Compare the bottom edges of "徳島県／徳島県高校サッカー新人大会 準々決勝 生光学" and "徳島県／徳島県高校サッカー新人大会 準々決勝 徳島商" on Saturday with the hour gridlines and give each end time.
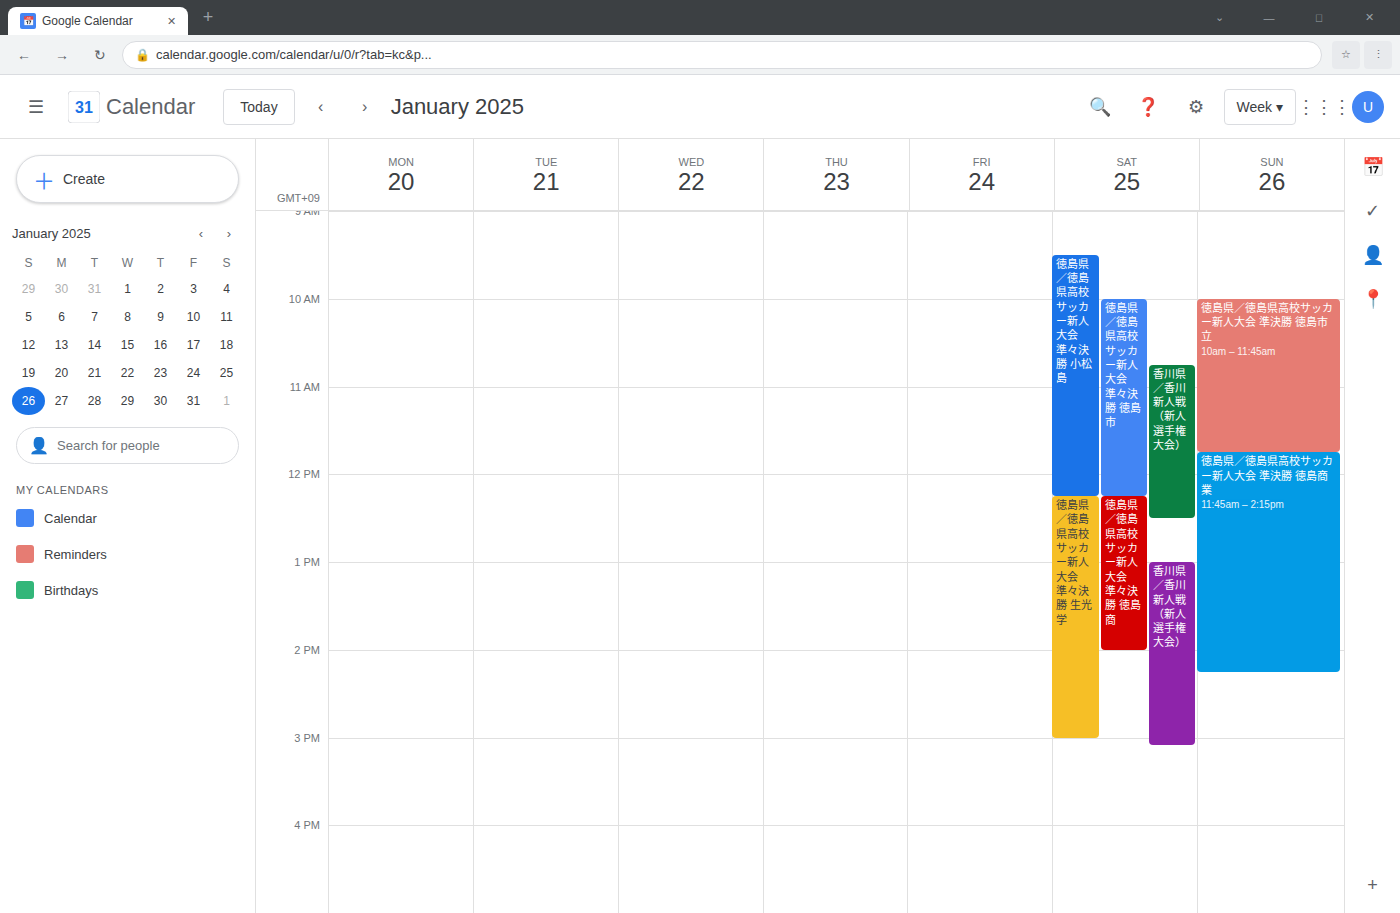
"徳島県／徳島県高校サッカー新人大会 準々決勝 生光学": 3:00 PM, exactly on the 3 PM line. "徳島県／徳島県高校サッカー新人大会 準々決勝 徳島商": 2:00 PM, exactly on the 2 PM line.